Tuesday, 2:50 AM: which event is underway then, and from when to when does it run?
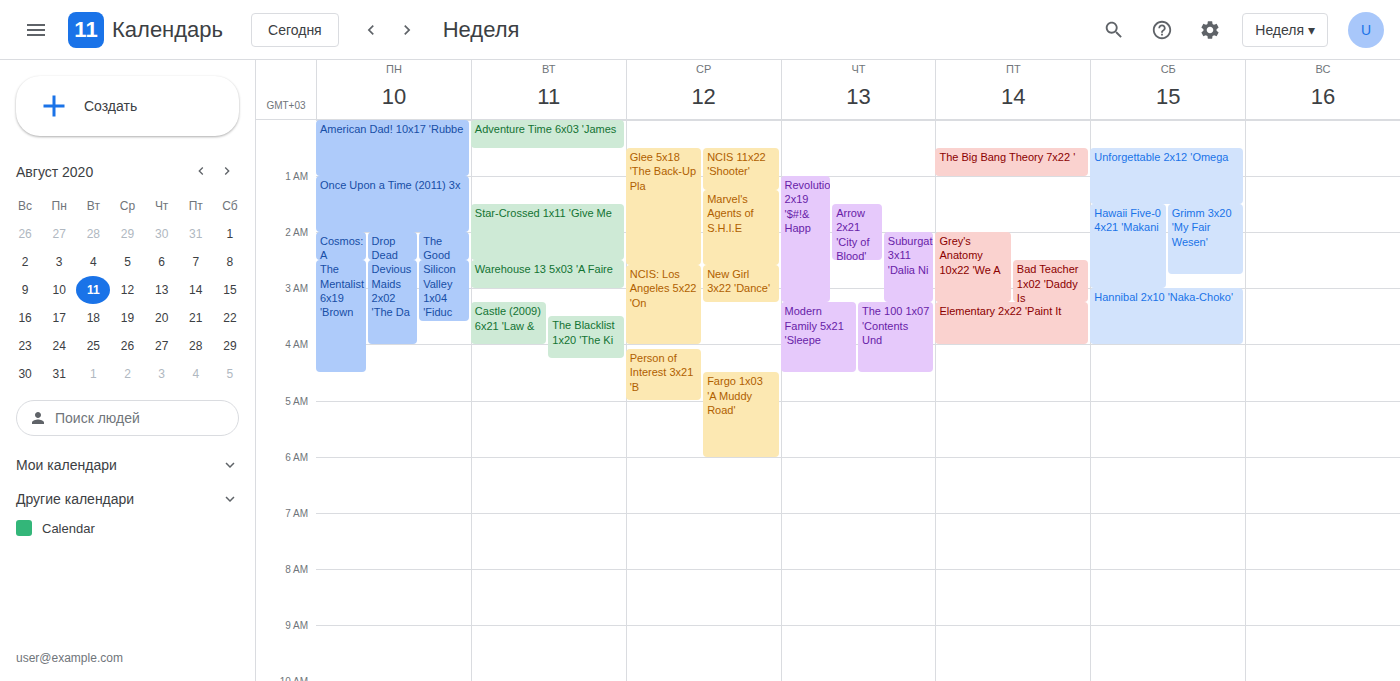
"Warehouse 13 5x03 'A Faire", 2:30 AM to 3:00 AM